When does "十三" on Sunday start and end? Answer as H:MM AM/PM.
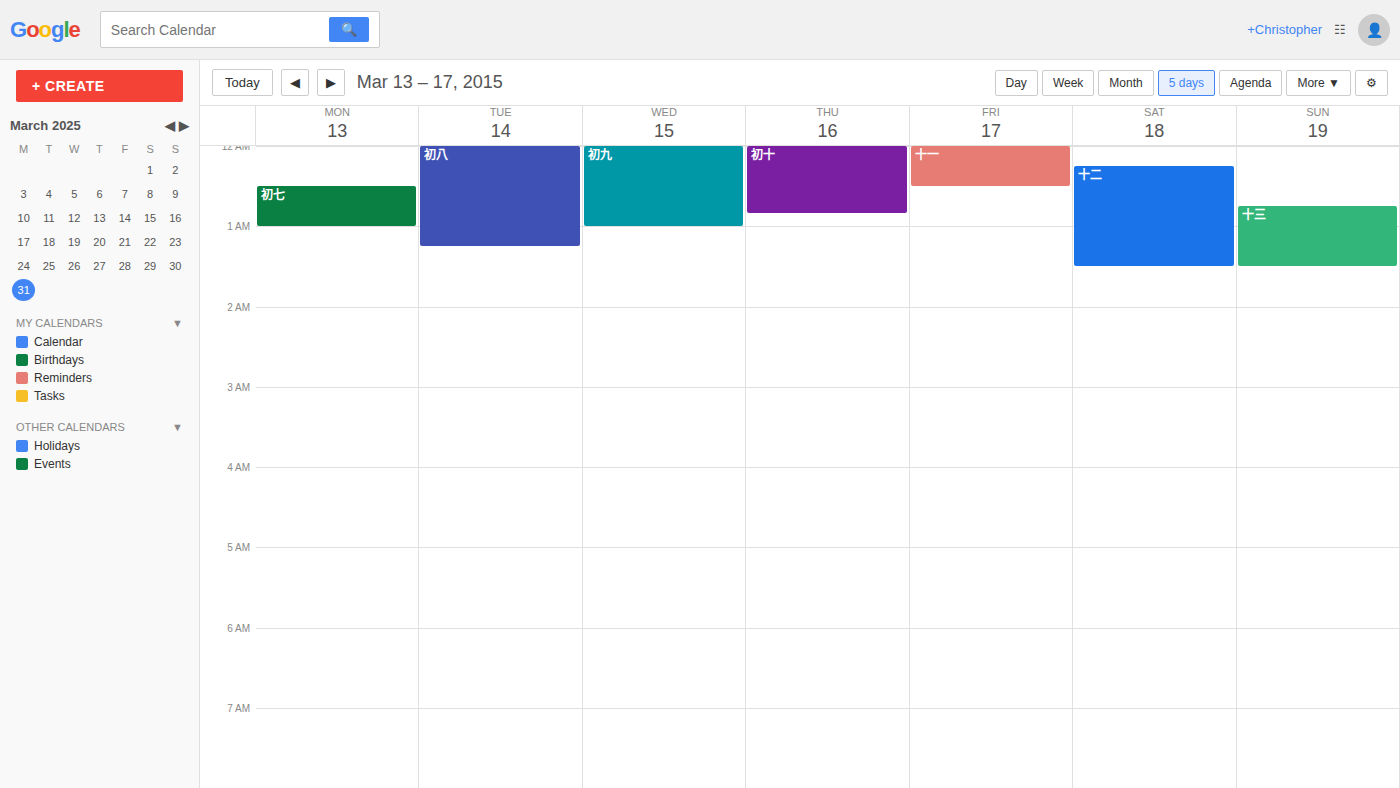
12:45 AM to 1:30 AM